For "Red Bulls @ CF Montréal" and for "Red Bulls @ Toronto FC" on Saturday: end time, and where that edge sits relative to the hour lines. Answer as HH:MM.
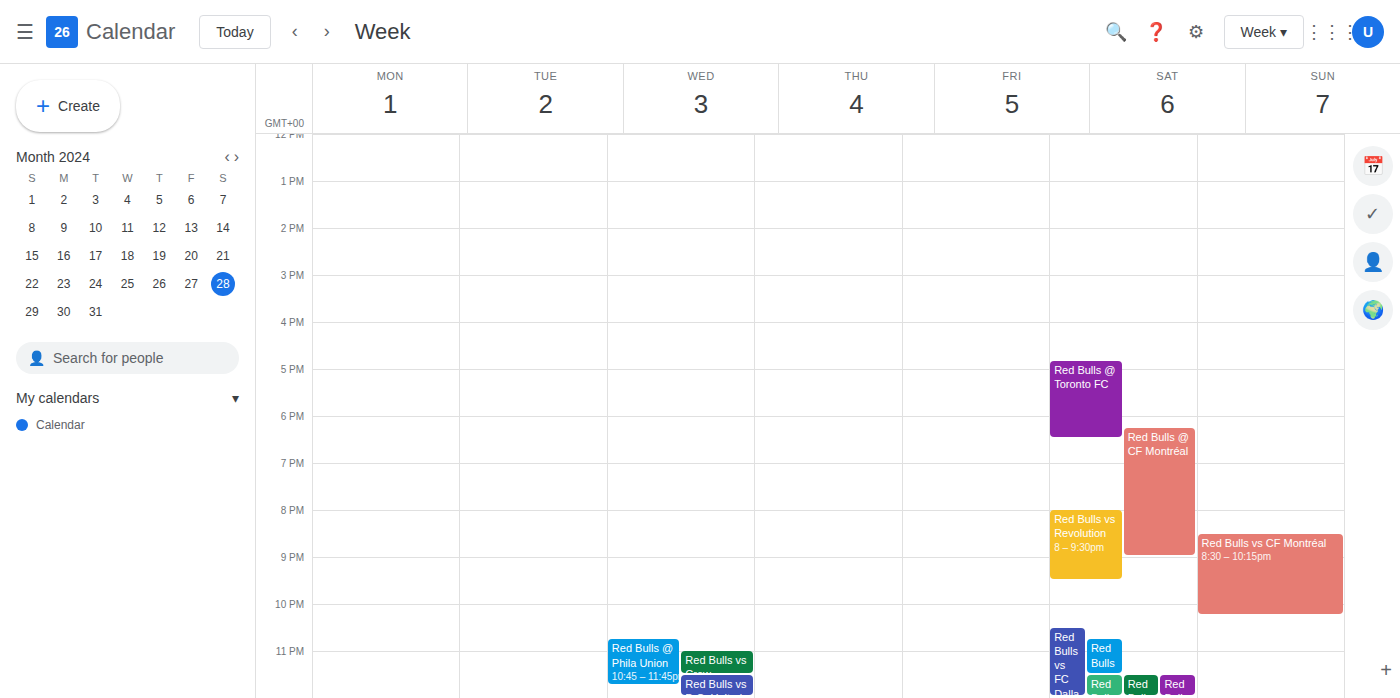
"Red Bulls @ CF Montréal": 21:00, exactly on the 21:00 line. "Red Bulls @ Toronto FC": 18:30, halfway between the 18:00 and 19:00 lines.